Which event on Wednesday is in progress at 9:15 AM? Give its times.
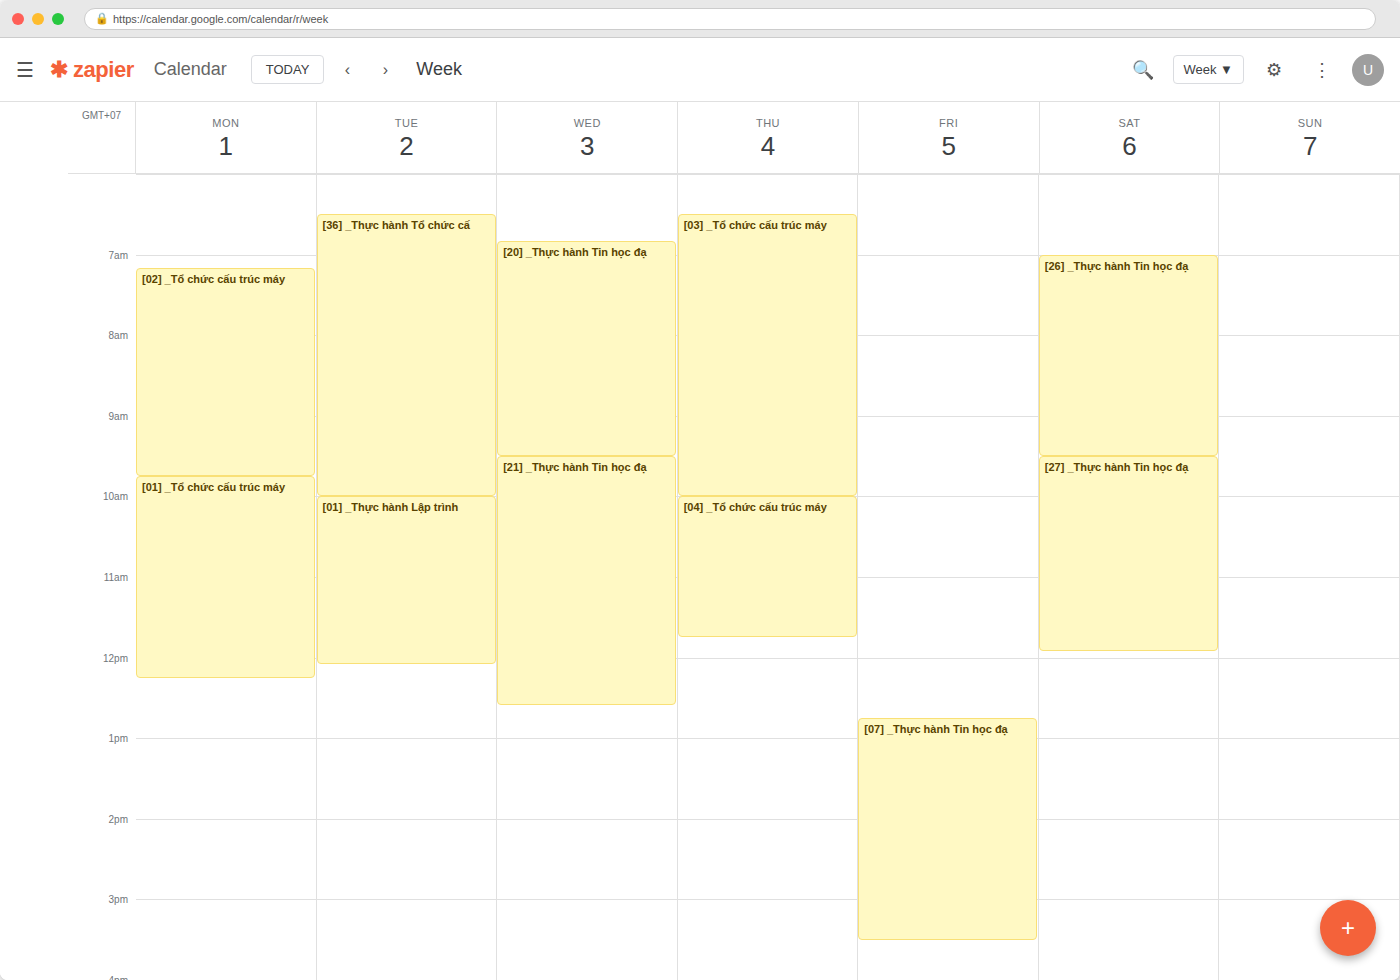
"[20] _Thực hành Tin học đạ", 6:50 AM to 9:30 AM